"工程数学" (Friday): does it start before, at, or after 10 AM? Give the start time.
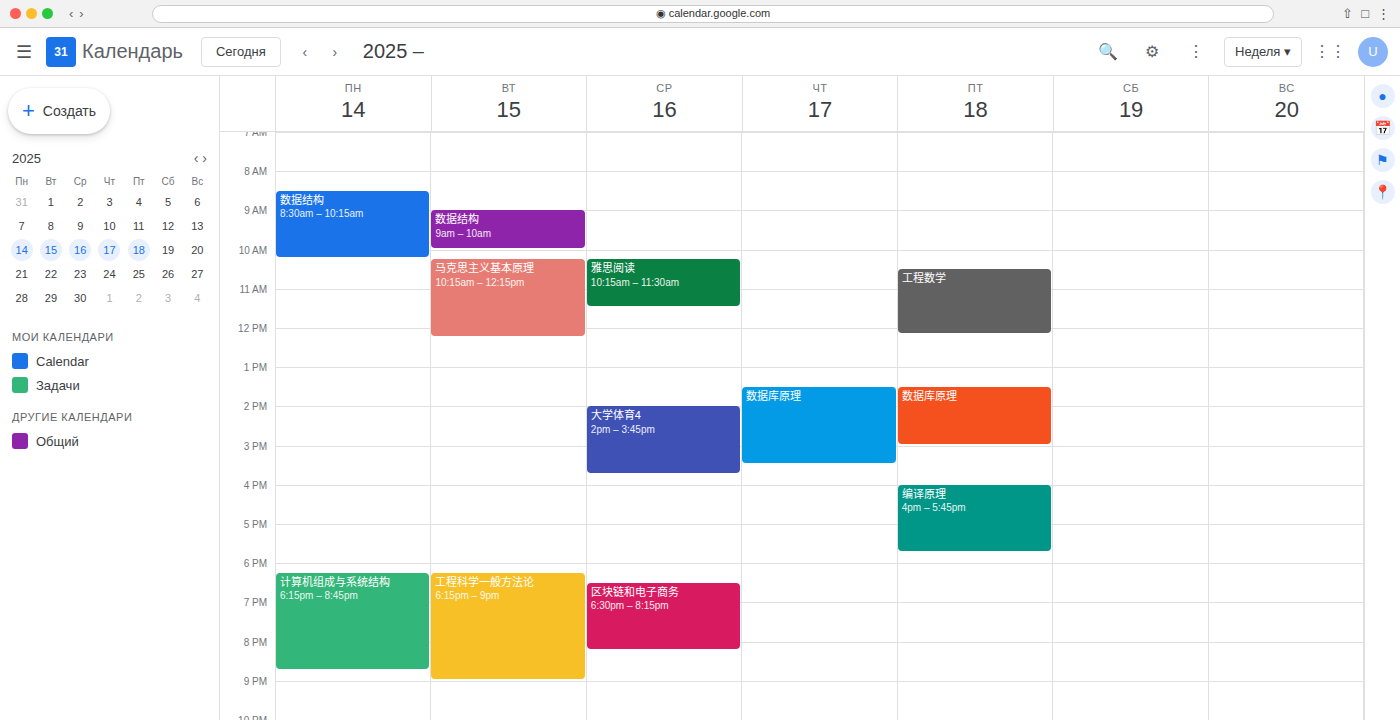
10:30 AM -- after 10 AM, 30 minutes below the 10 AM line.